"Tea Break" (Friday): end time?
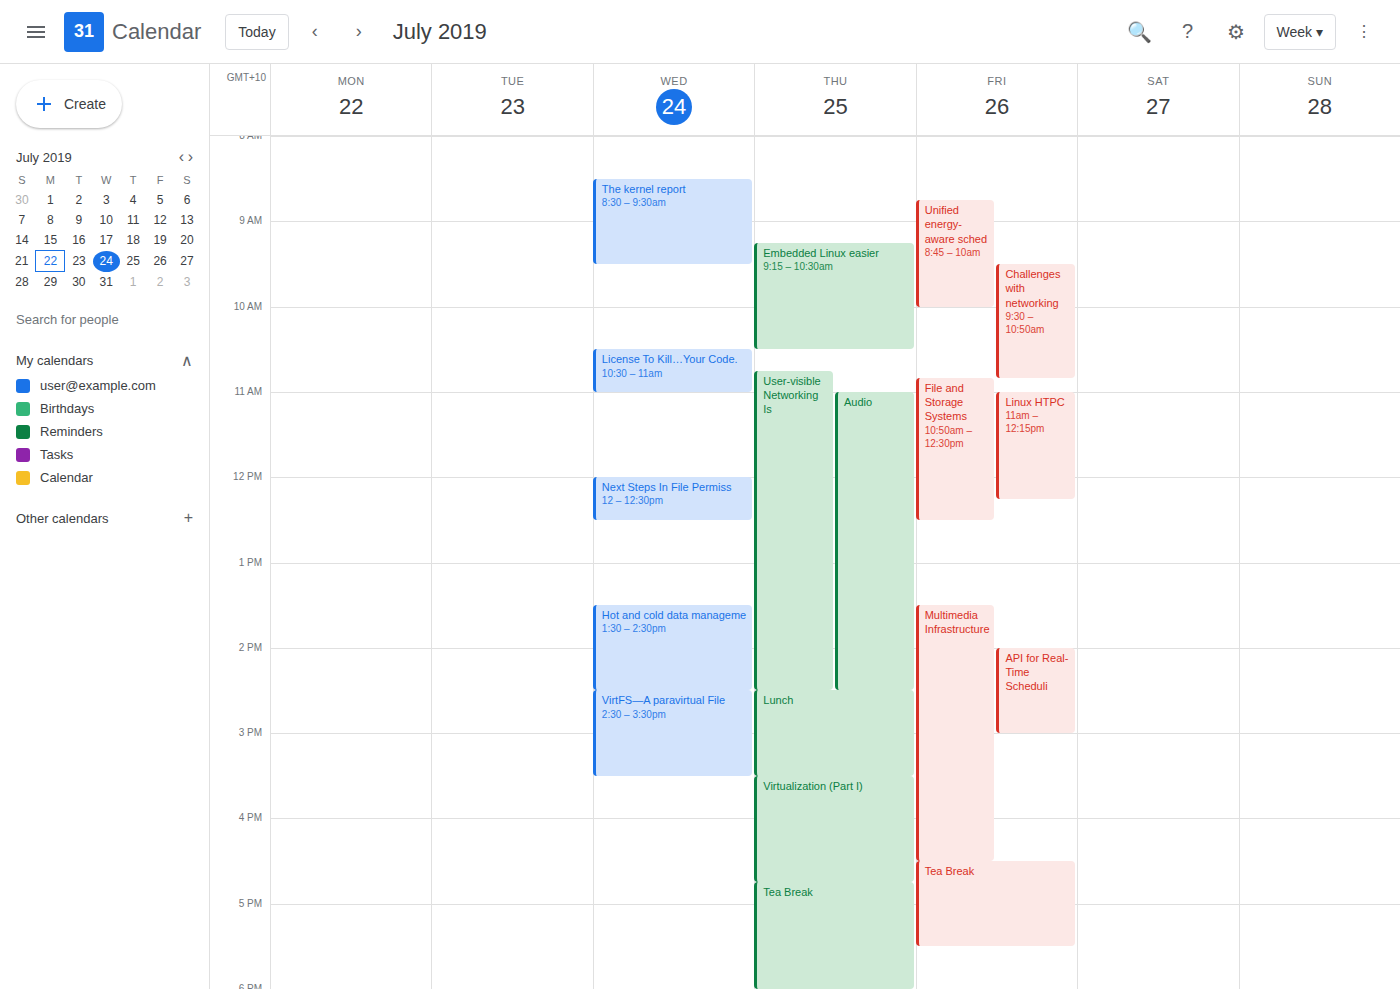
5:30 PM